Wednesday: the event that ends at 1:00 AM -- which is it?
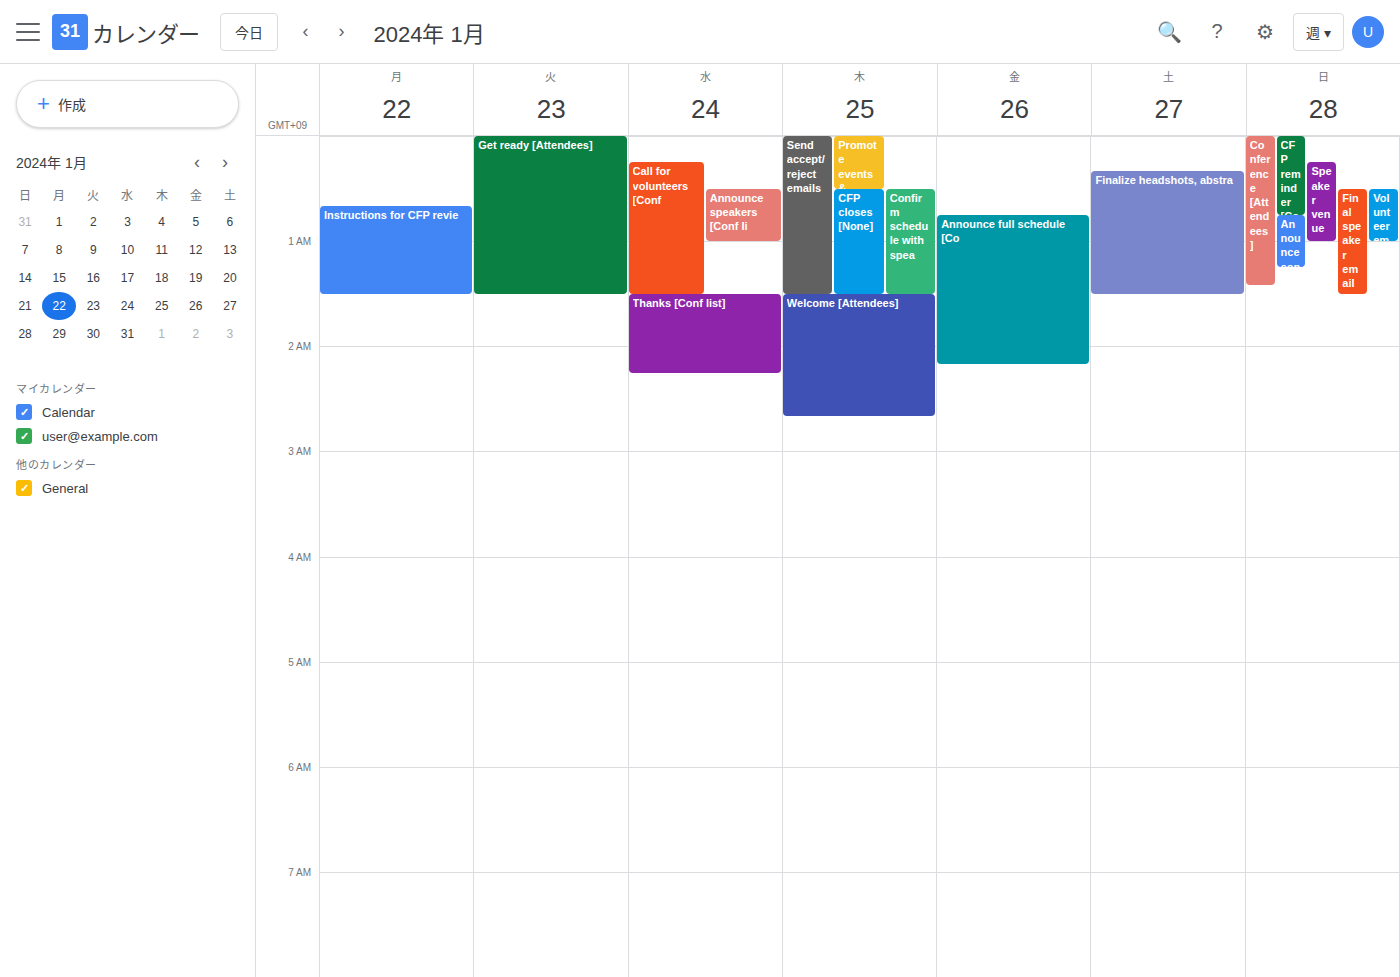
"Announce speakers [Conf li"